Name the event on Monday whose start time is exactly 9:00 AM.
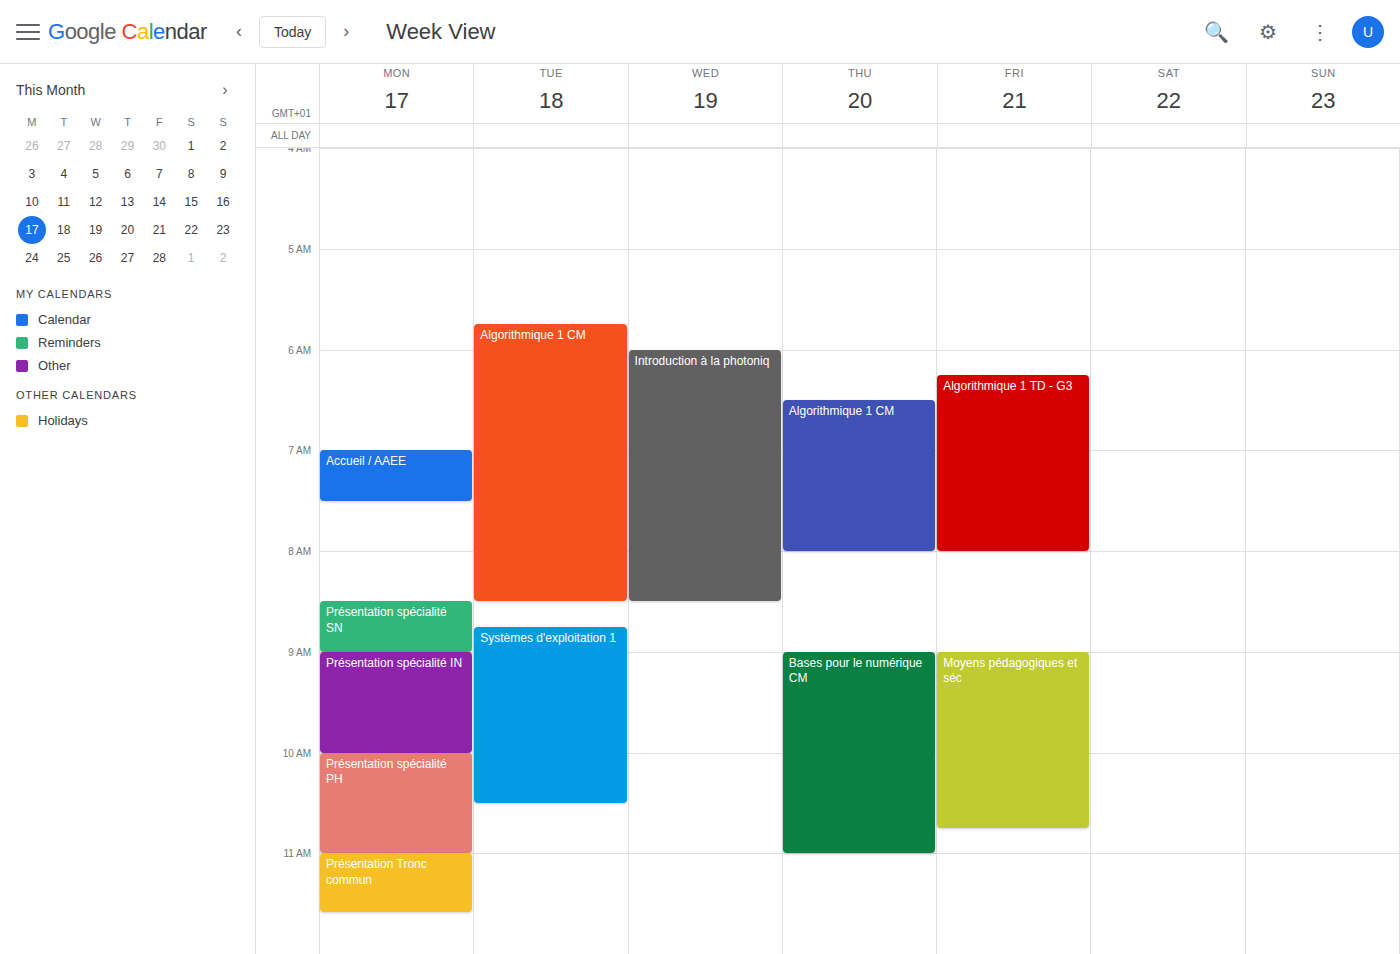
"Présentation spécialité IN"